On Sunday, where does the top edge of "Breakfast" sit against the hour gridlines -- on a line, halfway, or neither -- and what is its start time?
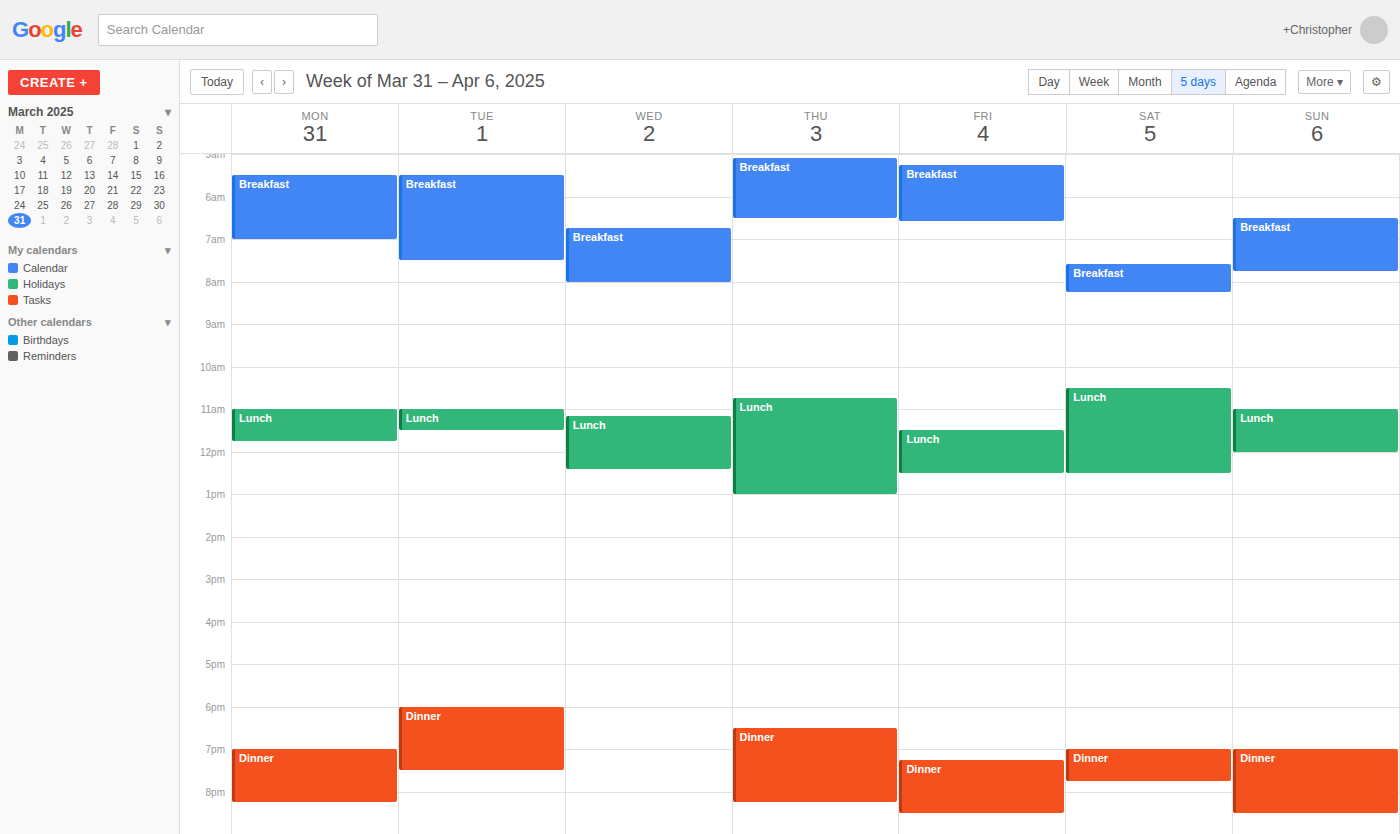
6:30 AM -- halfway between the 6 AM and 7 AM lines.